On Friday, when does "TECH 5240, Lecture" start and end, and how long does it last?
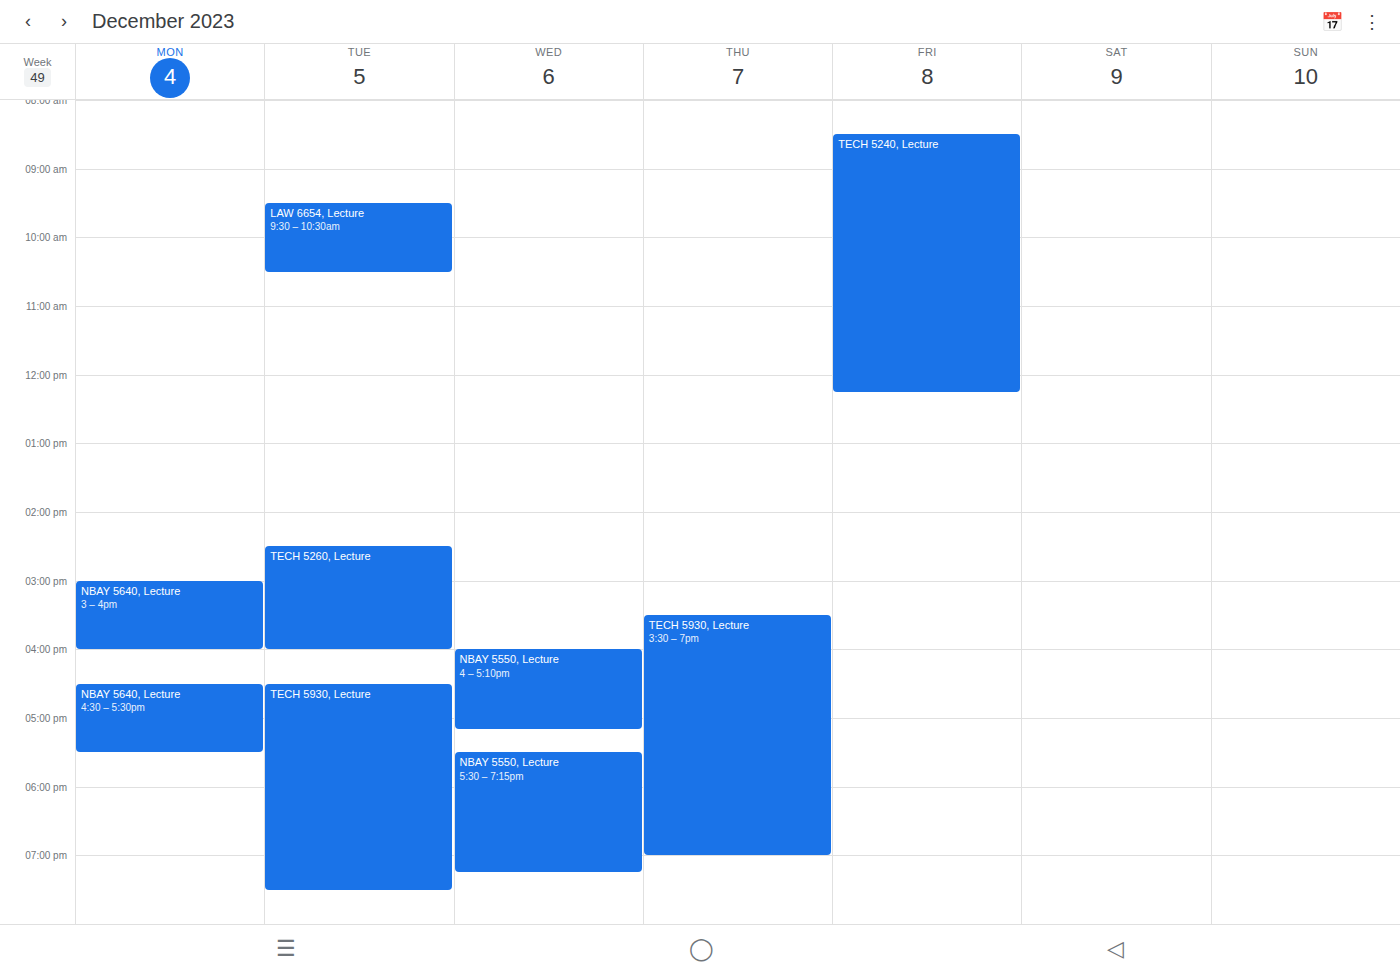
8:30 AM to 12:15 PM, 3 hours 45 minutes